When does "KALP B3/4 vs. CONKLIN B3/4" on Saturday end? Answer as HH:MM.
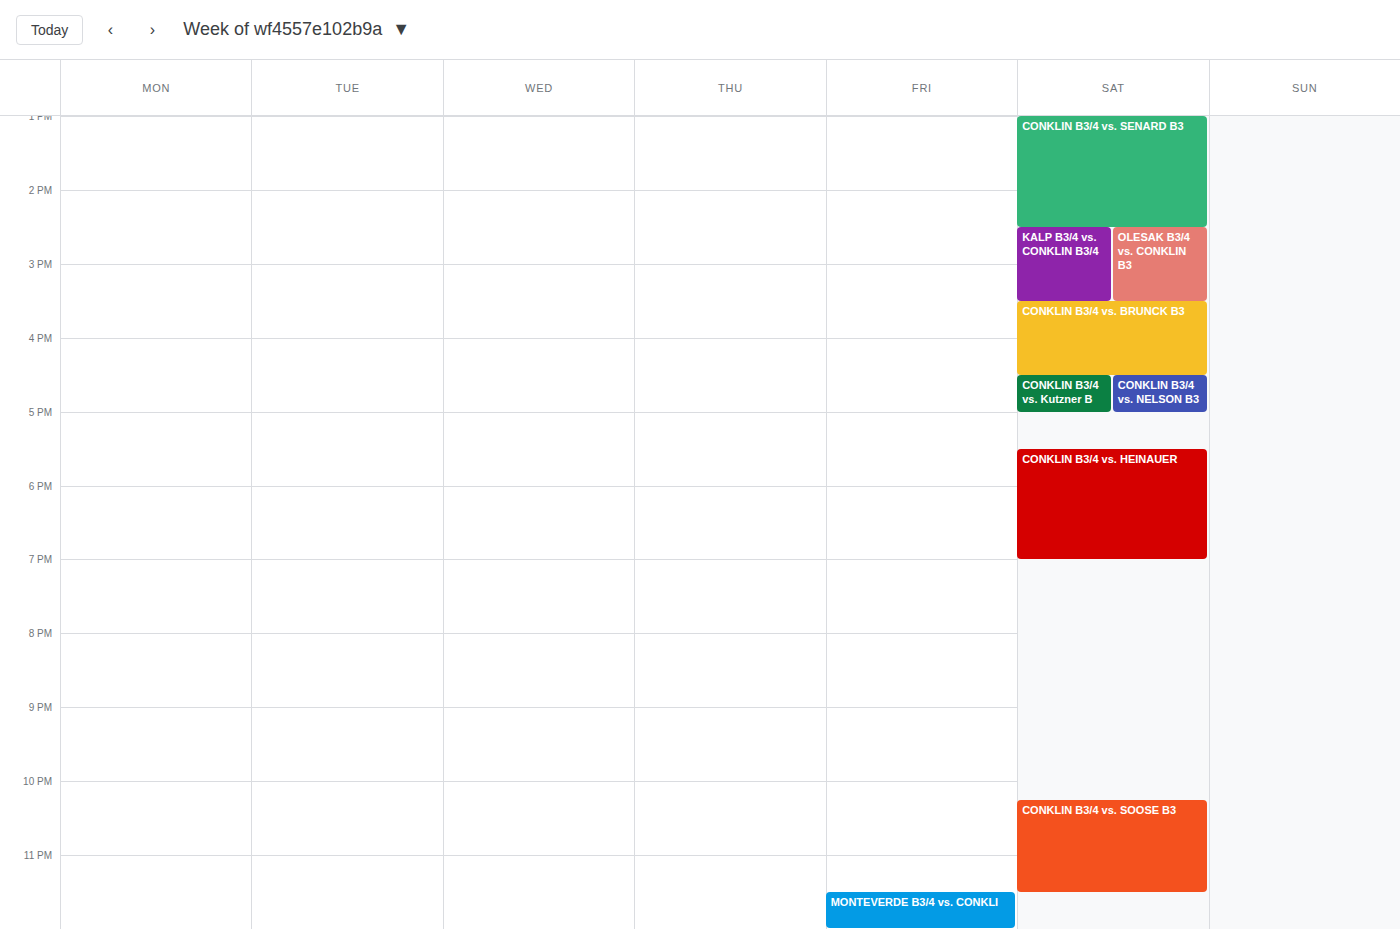
15:30